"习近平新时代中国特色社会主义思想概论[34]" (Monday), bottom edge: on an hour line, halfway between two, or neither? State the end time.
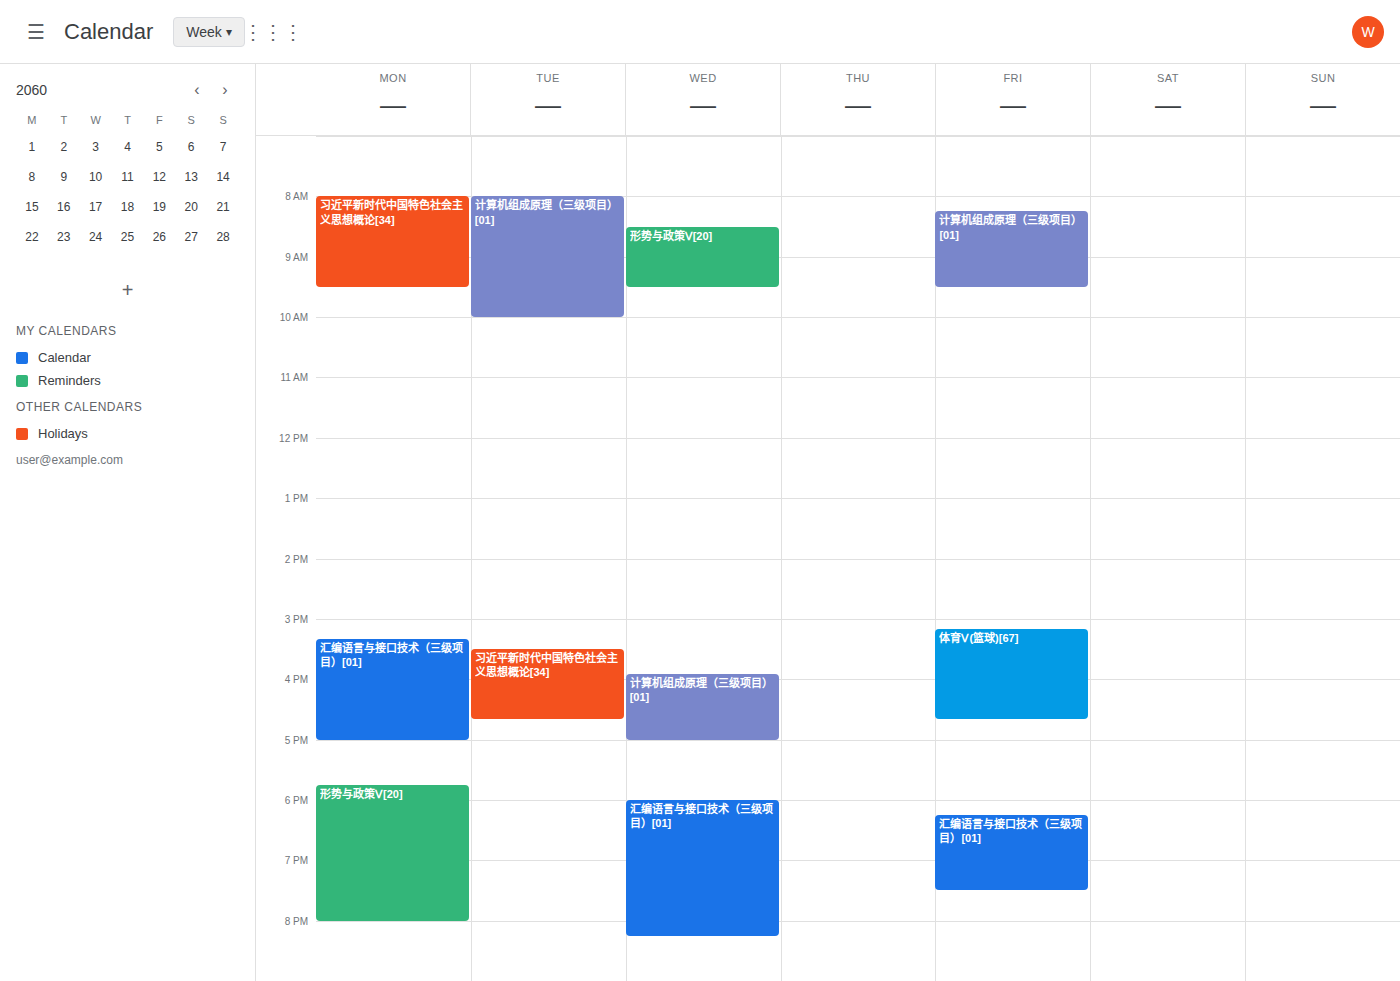
9:30 AM -- halfway between the 9 AM and 10 AM lines.